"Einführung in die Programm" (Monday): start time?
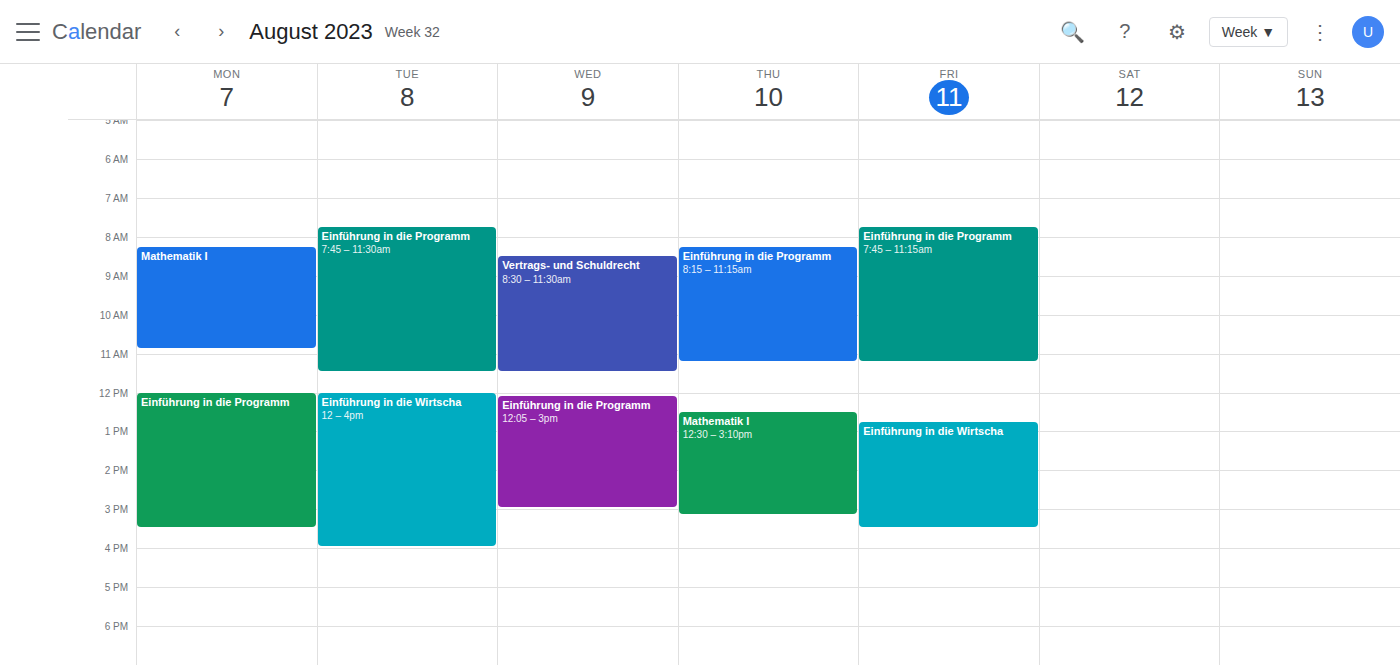
12:00 PM